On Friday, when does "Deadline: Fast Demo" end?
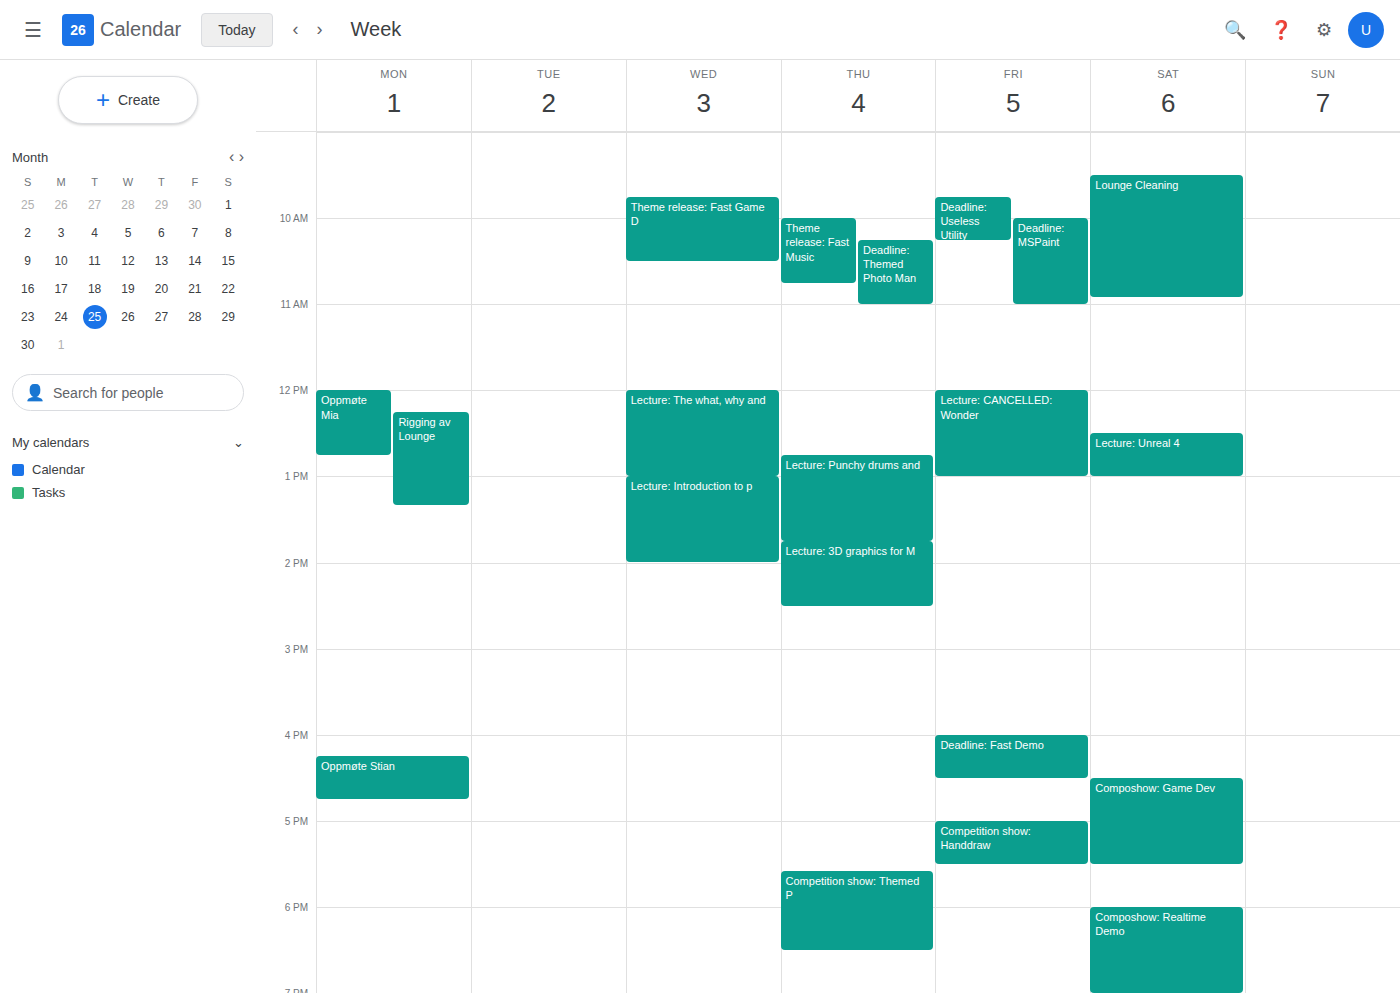
16:30